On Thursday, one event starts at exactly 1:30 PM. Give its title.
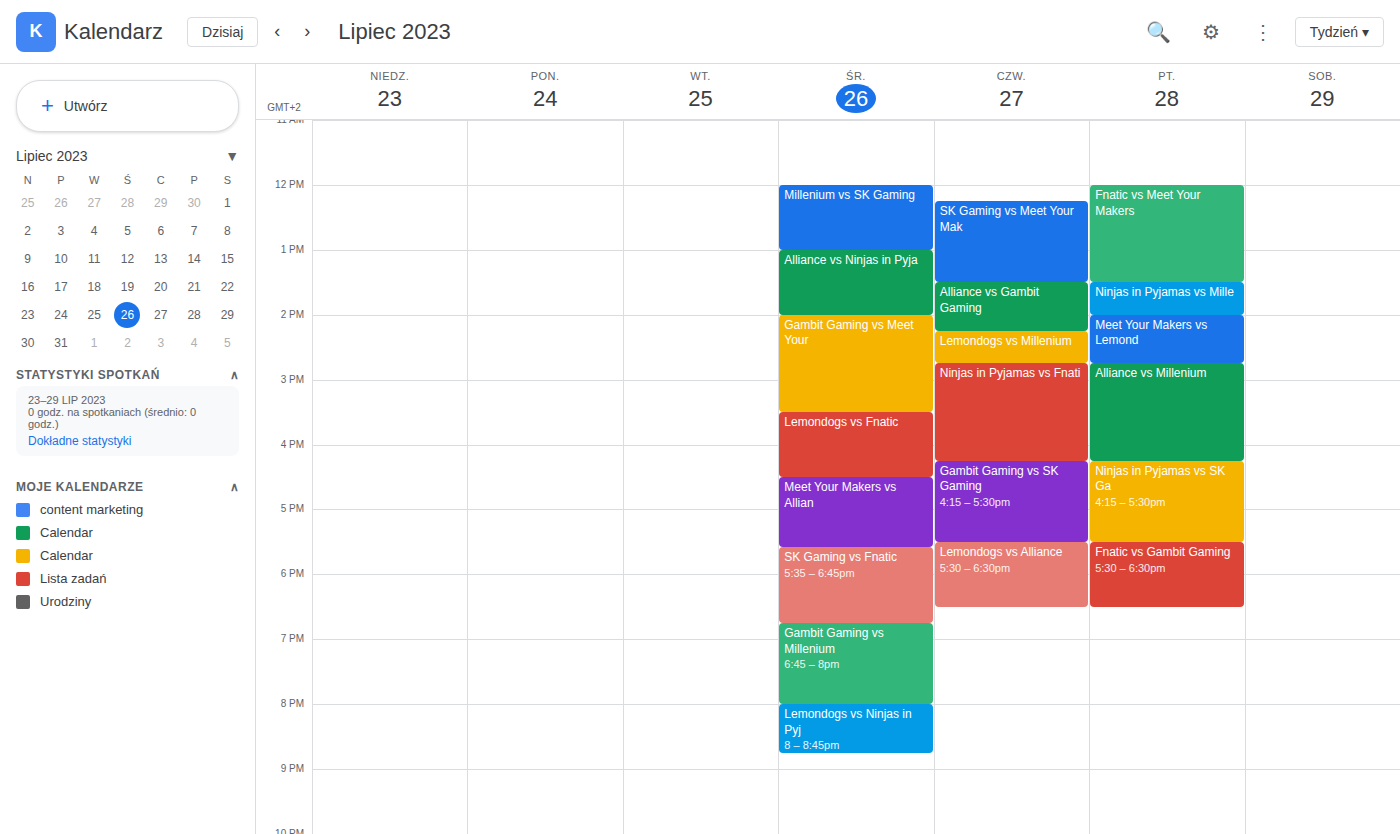
"Alliance vs Gambit Gaming"